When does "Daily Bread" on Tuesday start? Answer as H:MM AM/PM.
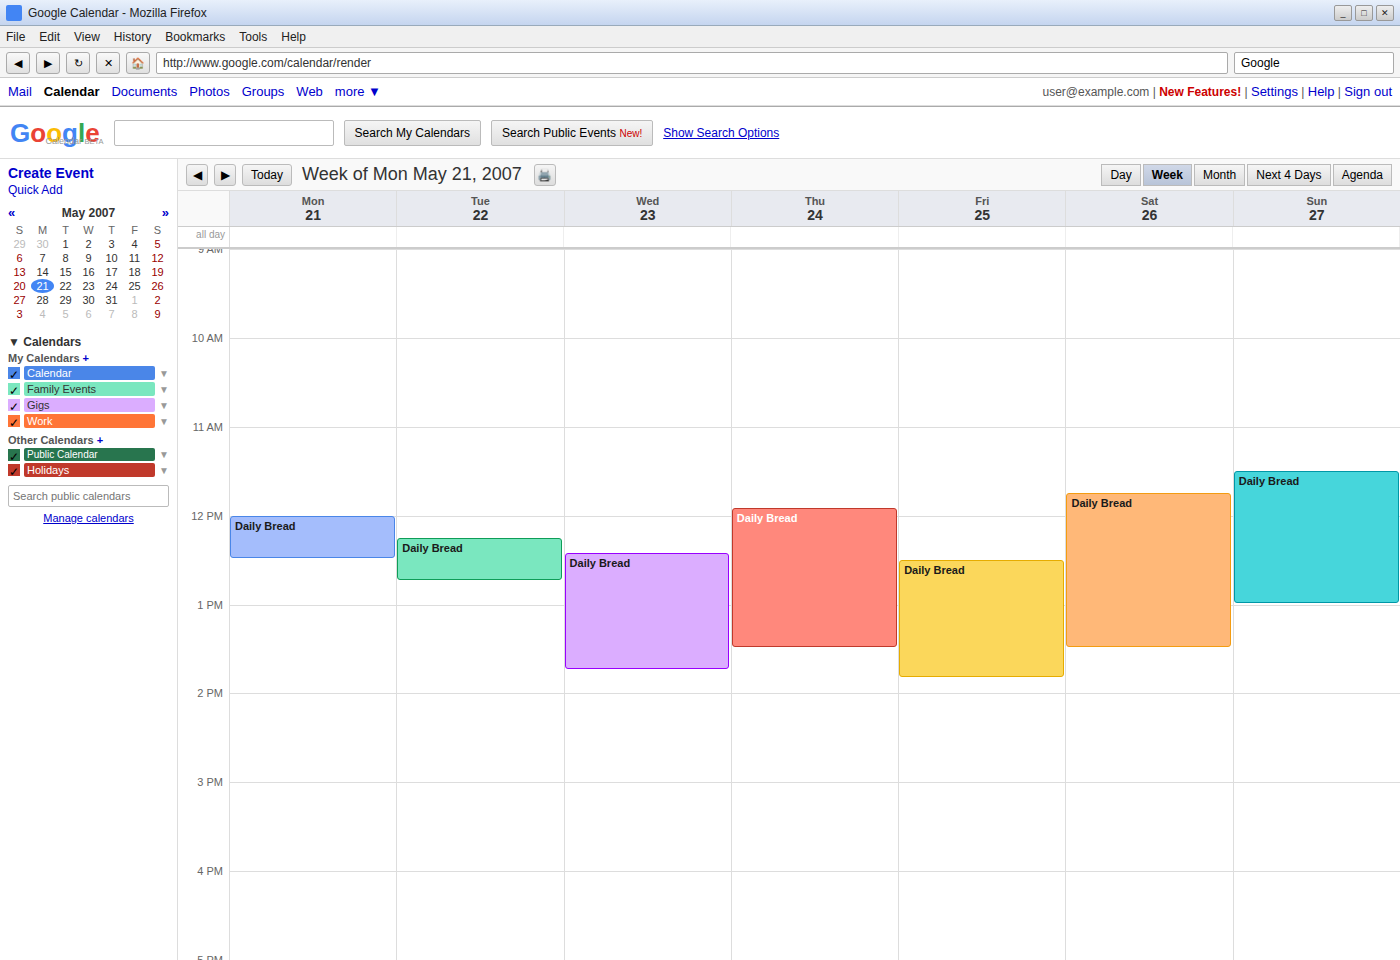
12:15 PM